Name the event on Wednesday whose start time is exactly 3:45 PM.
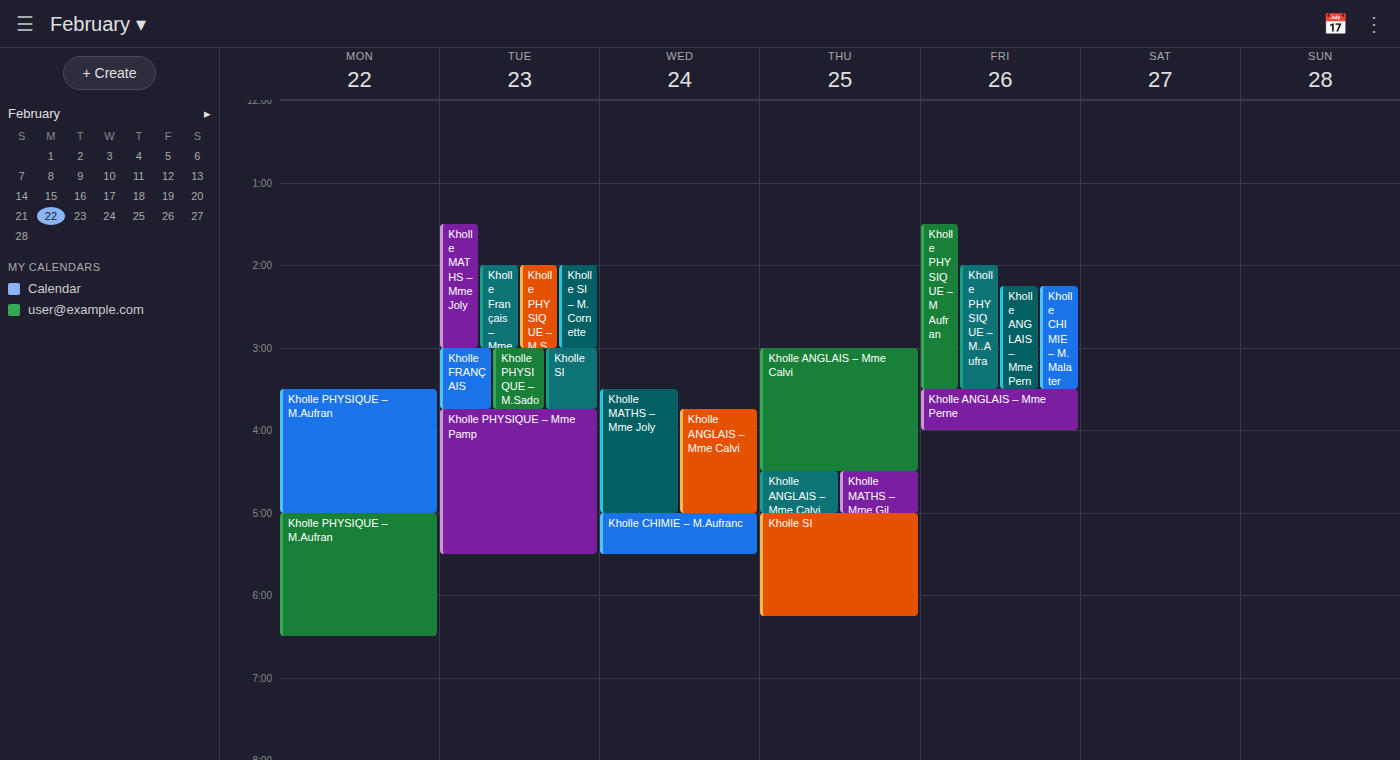
"Kholle ANGLAIS – Mme Calvi"